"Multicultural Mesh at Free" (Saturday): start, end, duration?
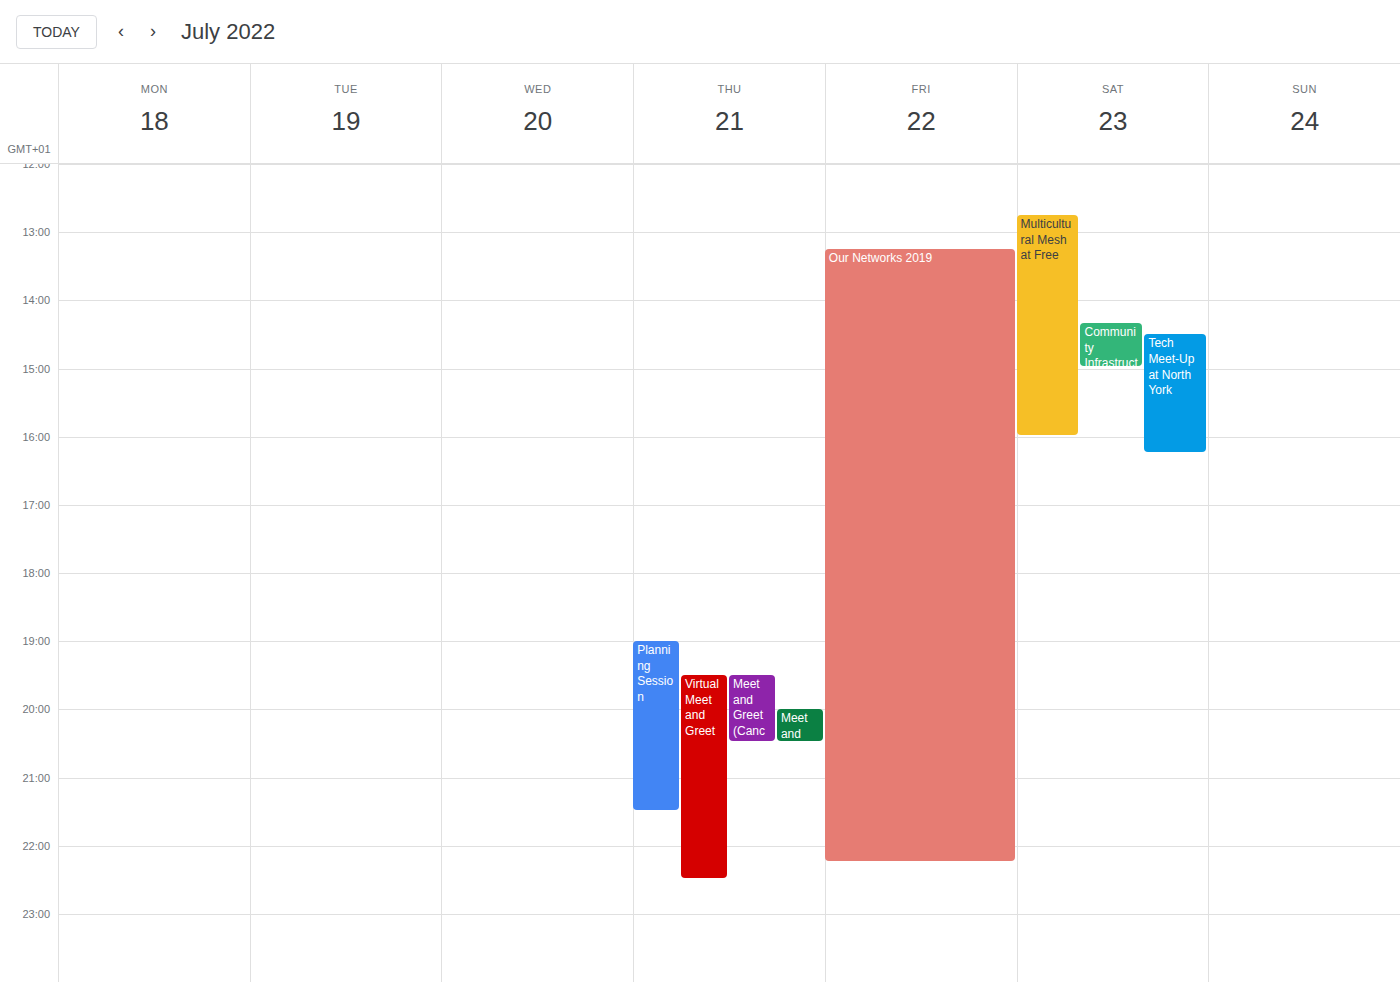
12:45 PM to 4:00 PM, 3 hours 15 minutes